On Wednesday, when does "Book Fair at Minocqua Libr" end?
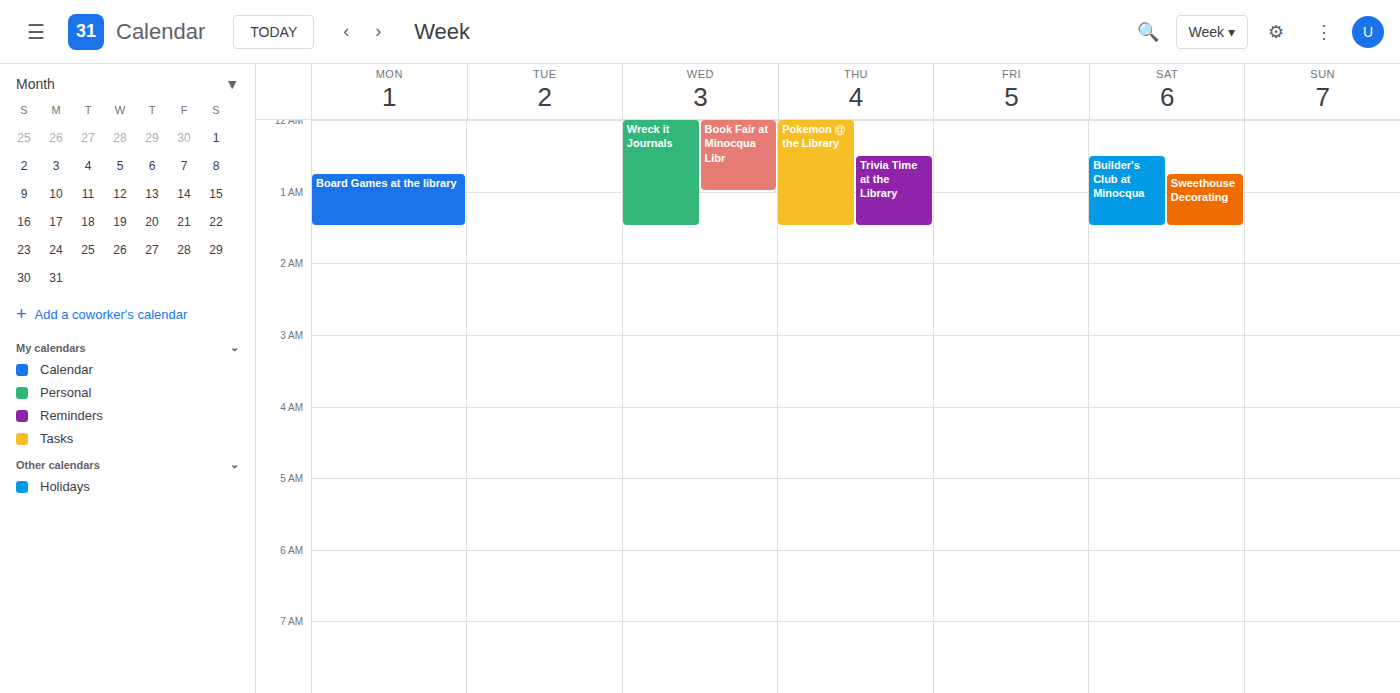
1:00 AM